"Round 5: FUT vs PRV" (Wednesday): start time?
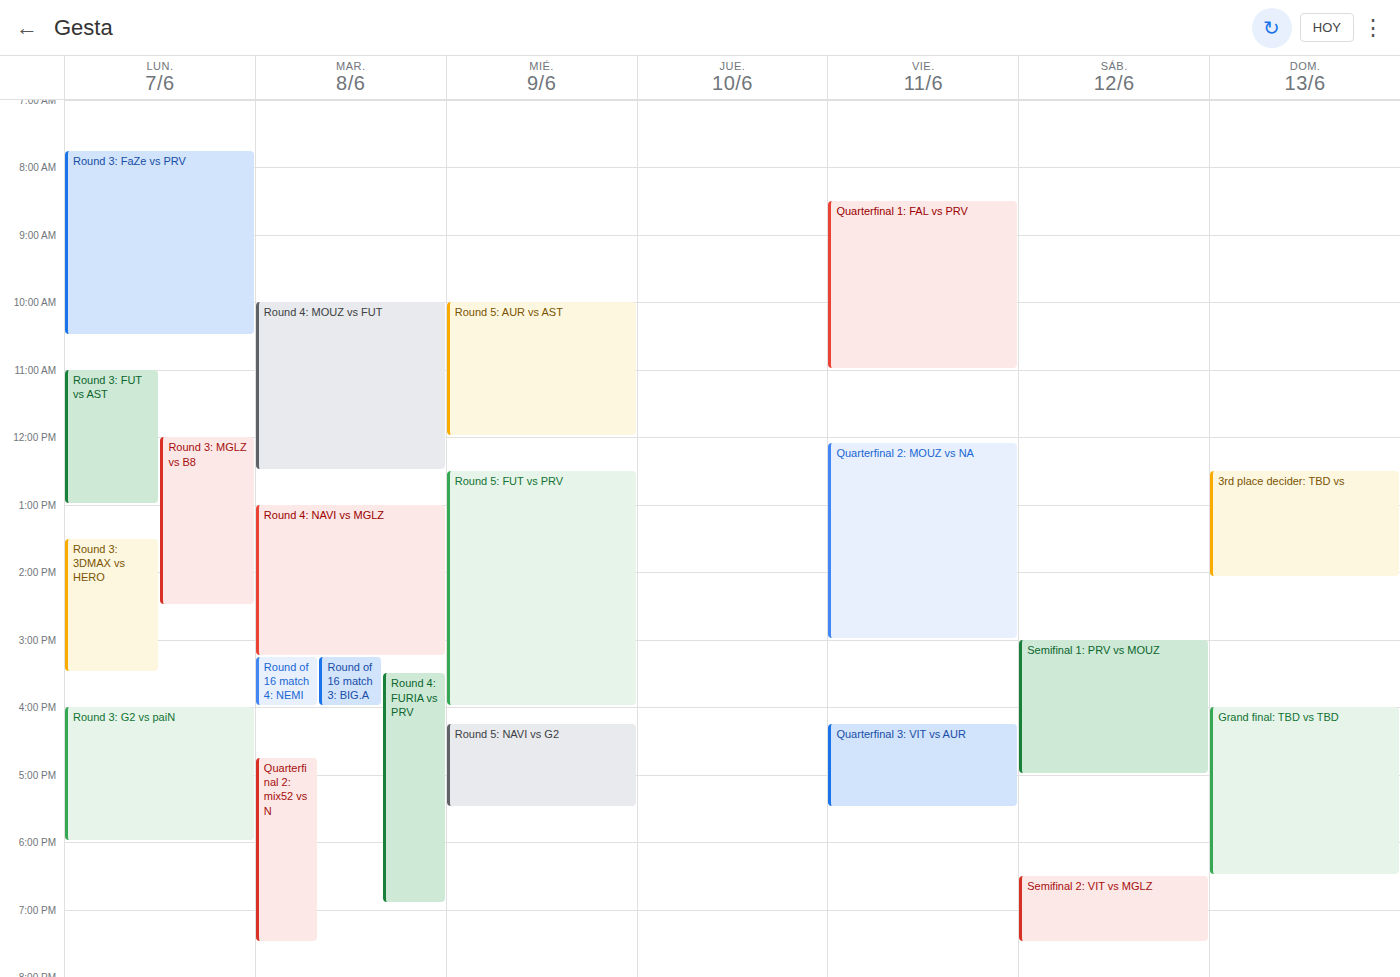
12:30 PM